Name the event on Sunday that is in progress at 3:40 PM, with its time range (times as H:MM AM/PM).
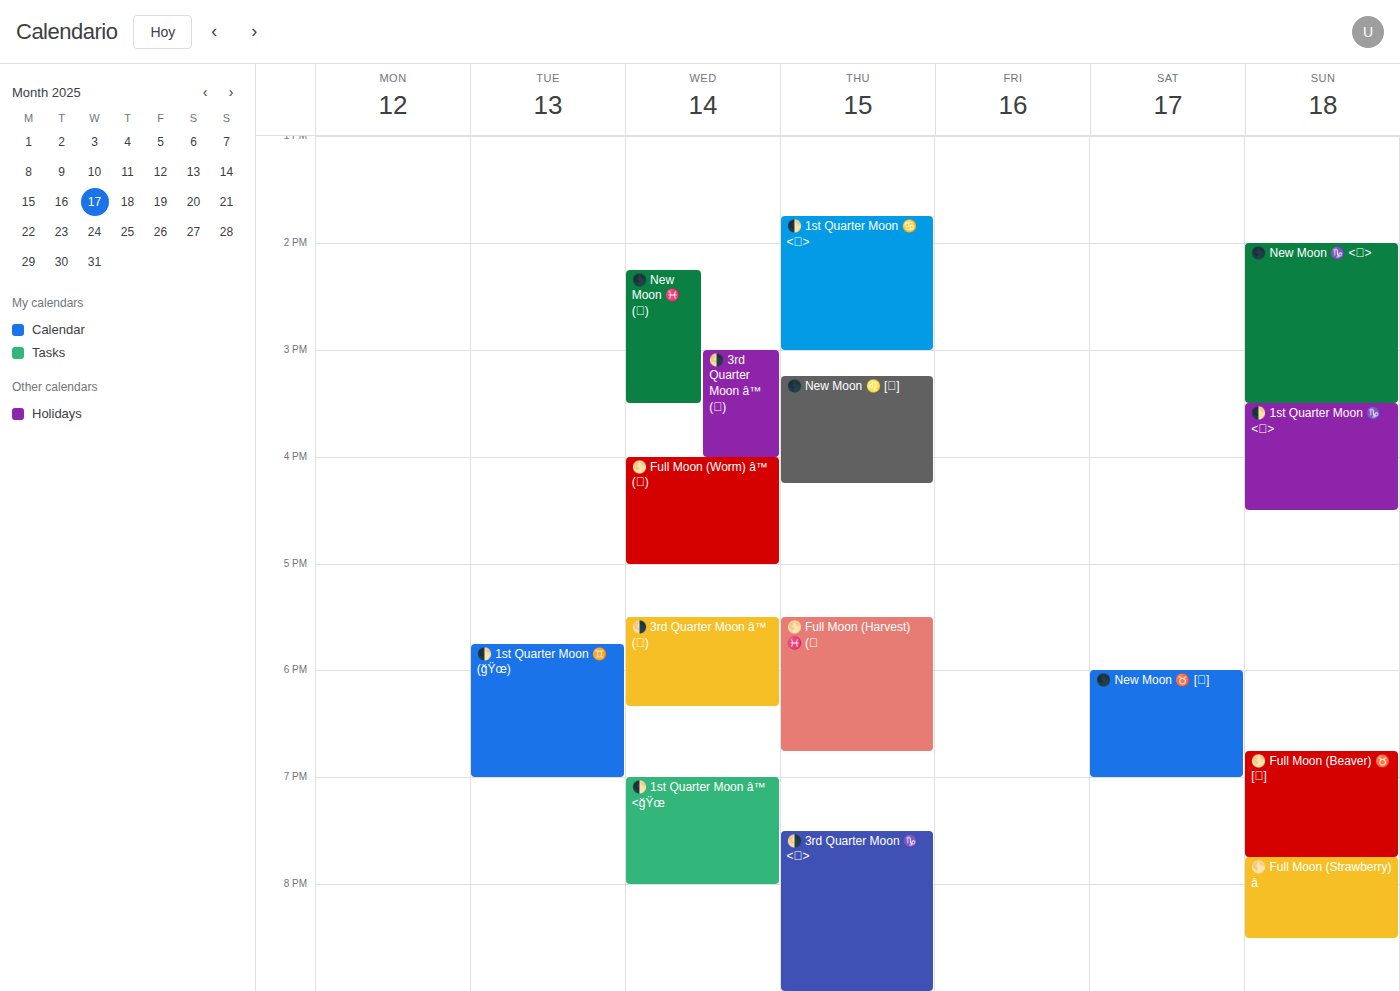
"🌓 1st Quarter Moon ♑ <🜃>", 3:30 PM to 4:30 PM